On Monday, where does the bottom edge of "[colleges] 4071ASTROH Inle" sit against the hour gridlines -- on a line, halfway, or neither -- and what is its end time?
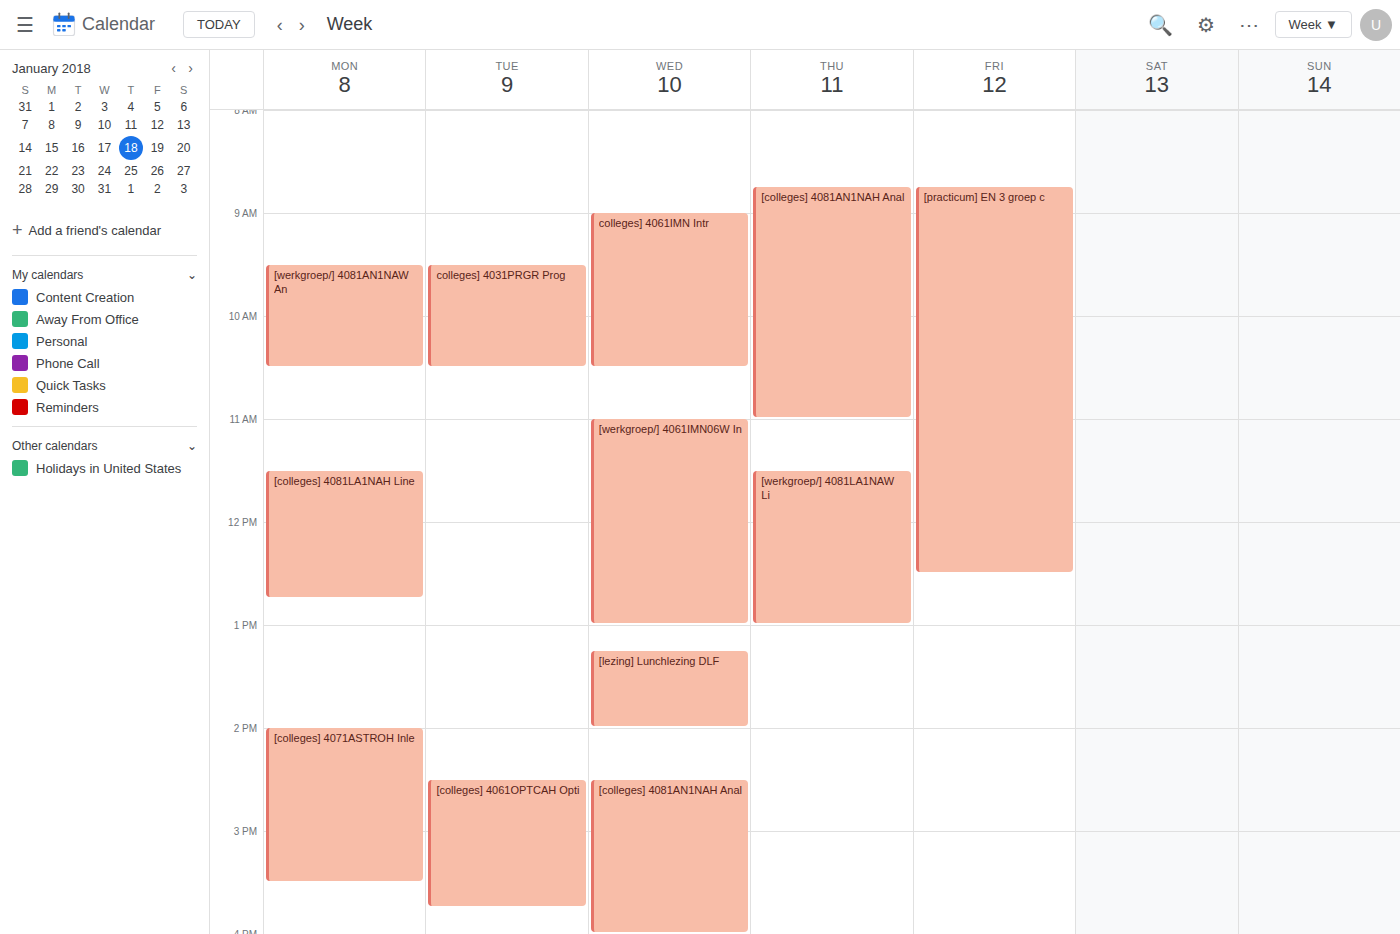
3:30 PM -- halfway between the 3 PM and 4 PM lines.